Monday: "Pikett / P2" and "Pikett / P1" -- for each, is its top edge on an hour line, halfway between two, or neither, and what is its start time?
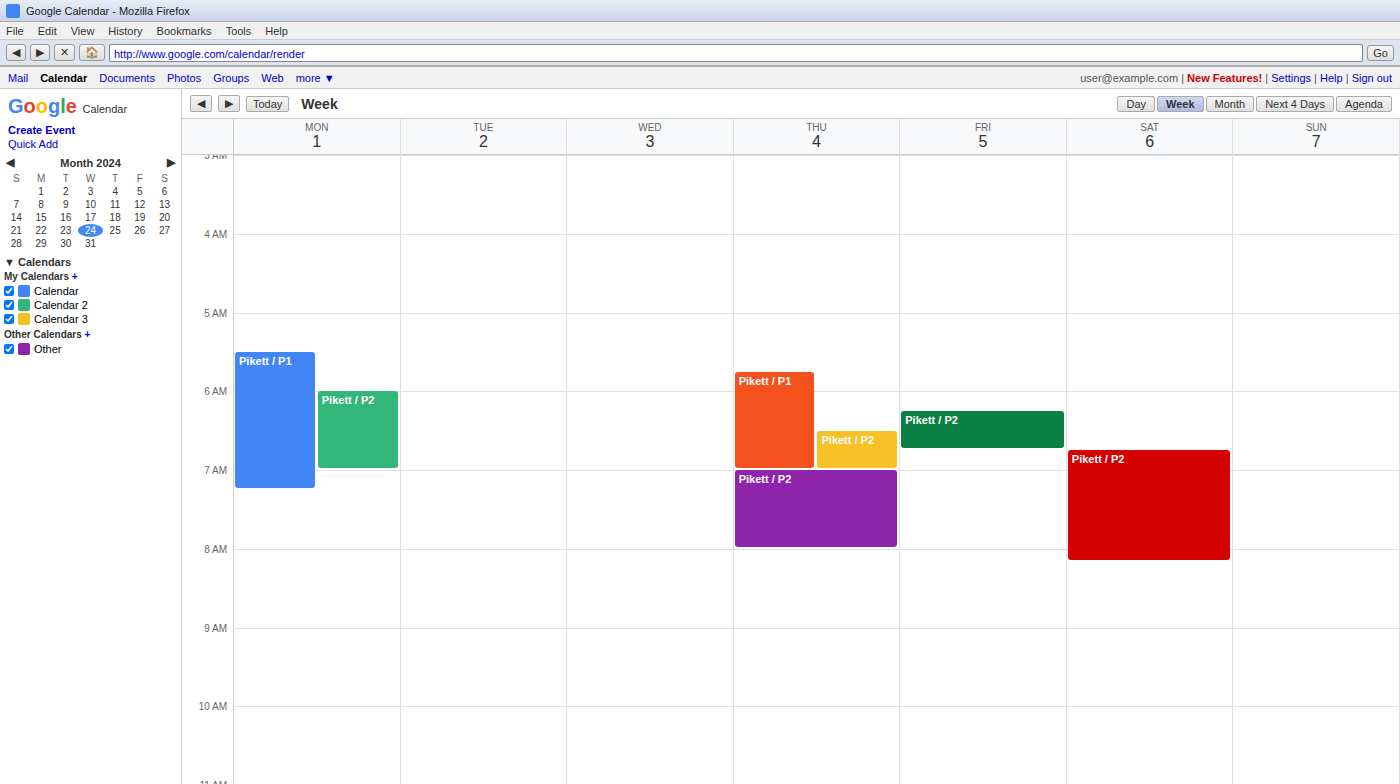
"Pikett / P2": 06:00, exactly on the 06:00 line. "Pikett / P1": 05:30, halfway between the 05:00 and 06:00 lines.